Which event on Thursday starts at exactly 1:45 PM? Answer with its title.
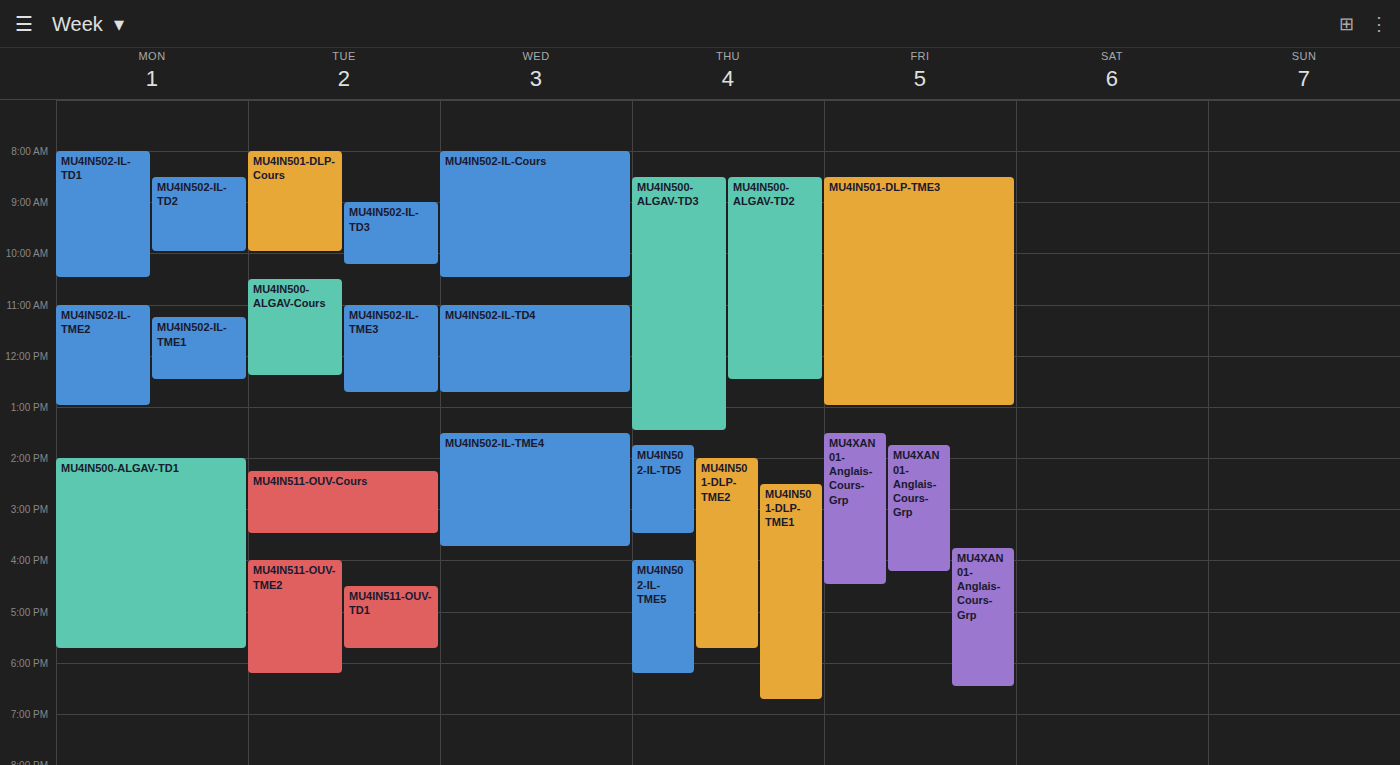
"MU4IN502-IL-TD5"